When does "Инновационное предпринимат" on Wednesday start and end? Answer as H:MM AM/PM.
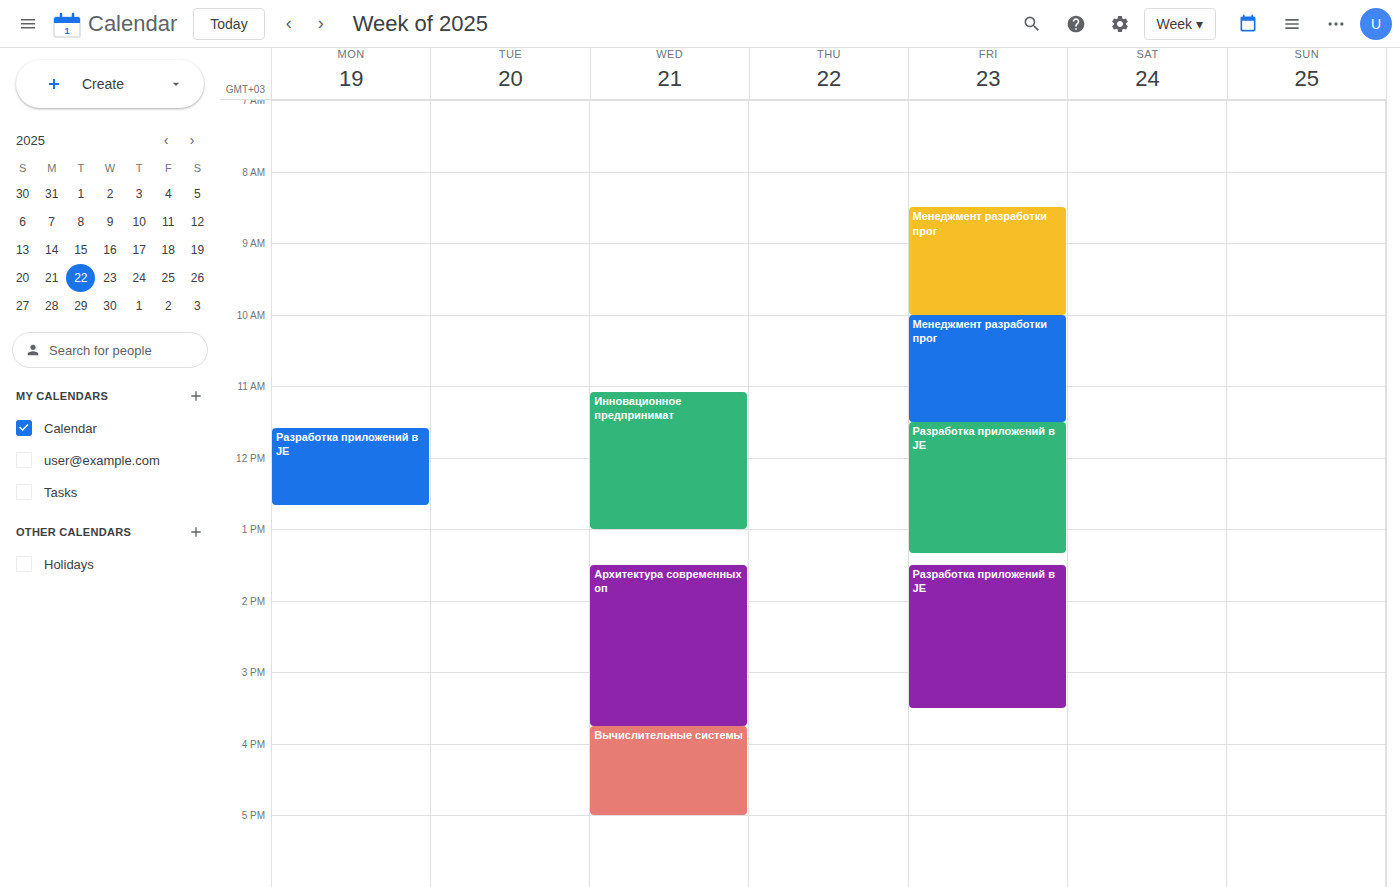
11:05 AM to 1:00 PM